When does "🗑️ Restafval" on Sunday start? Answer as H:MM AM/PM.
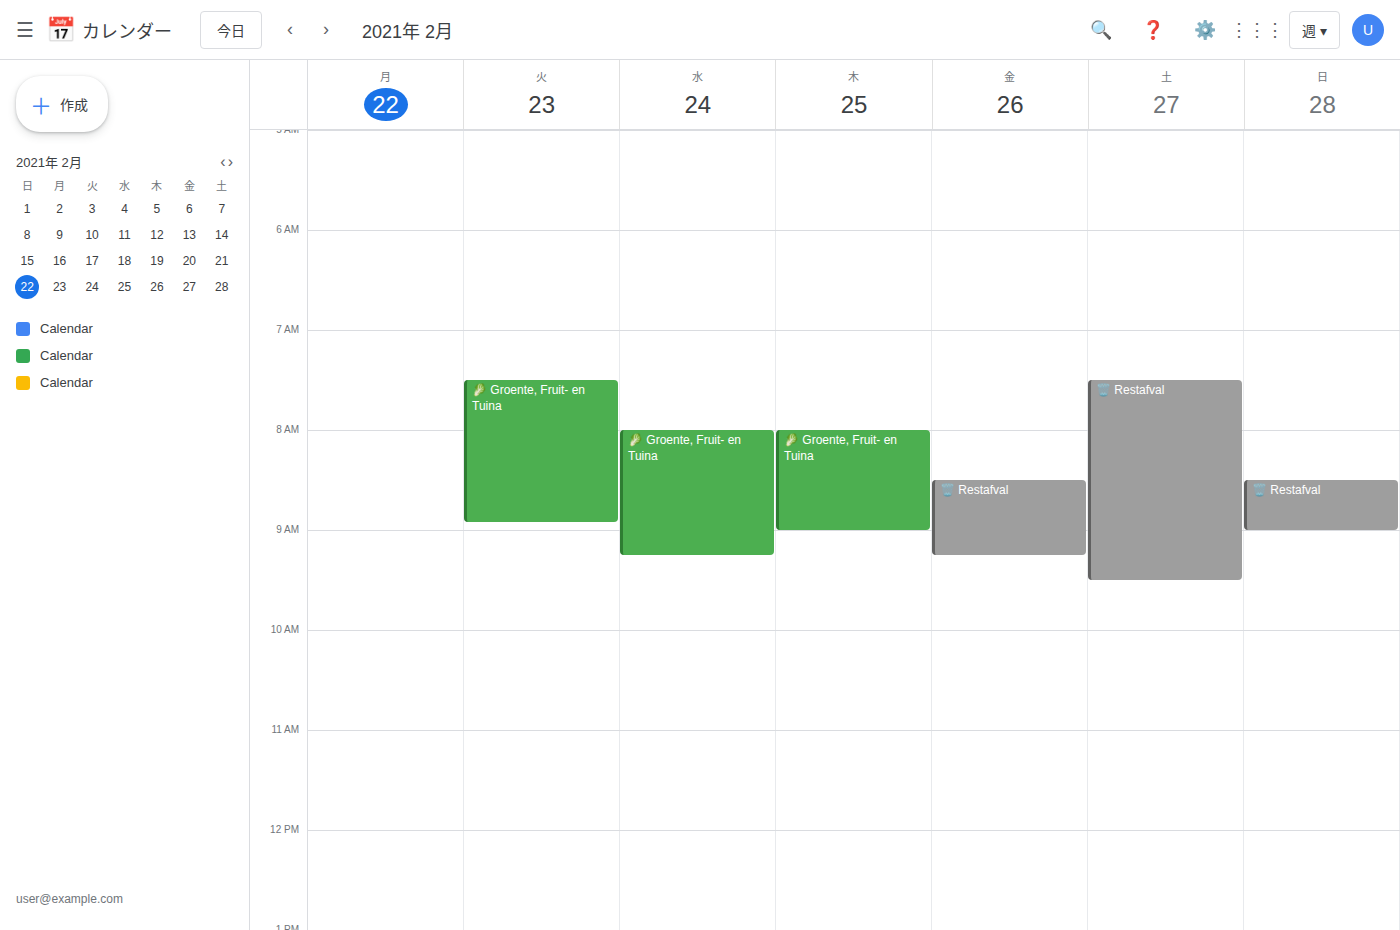
8:30 AM